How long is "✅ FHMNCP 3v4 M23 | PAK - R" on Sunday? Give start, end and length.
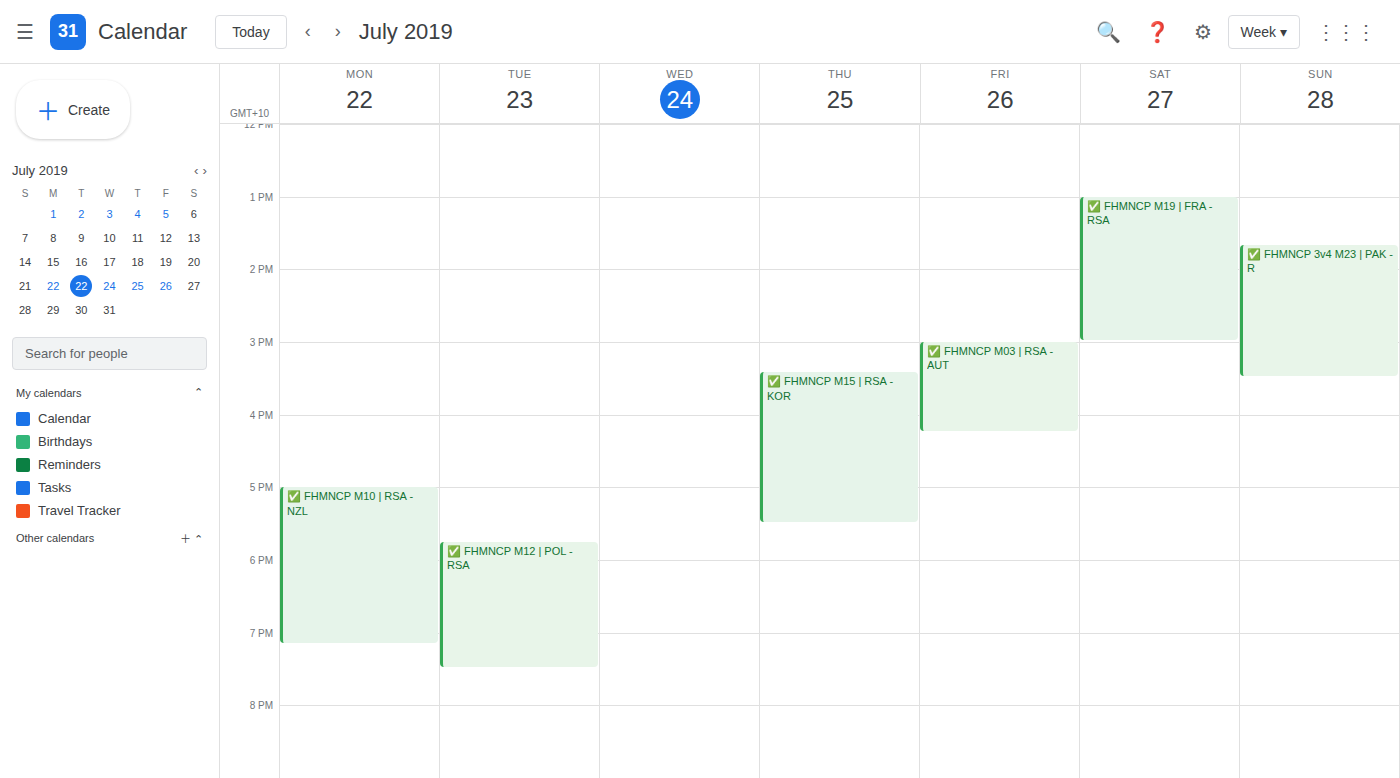
1:40 PM to 3:30 PM, 1 hour 50 minutes